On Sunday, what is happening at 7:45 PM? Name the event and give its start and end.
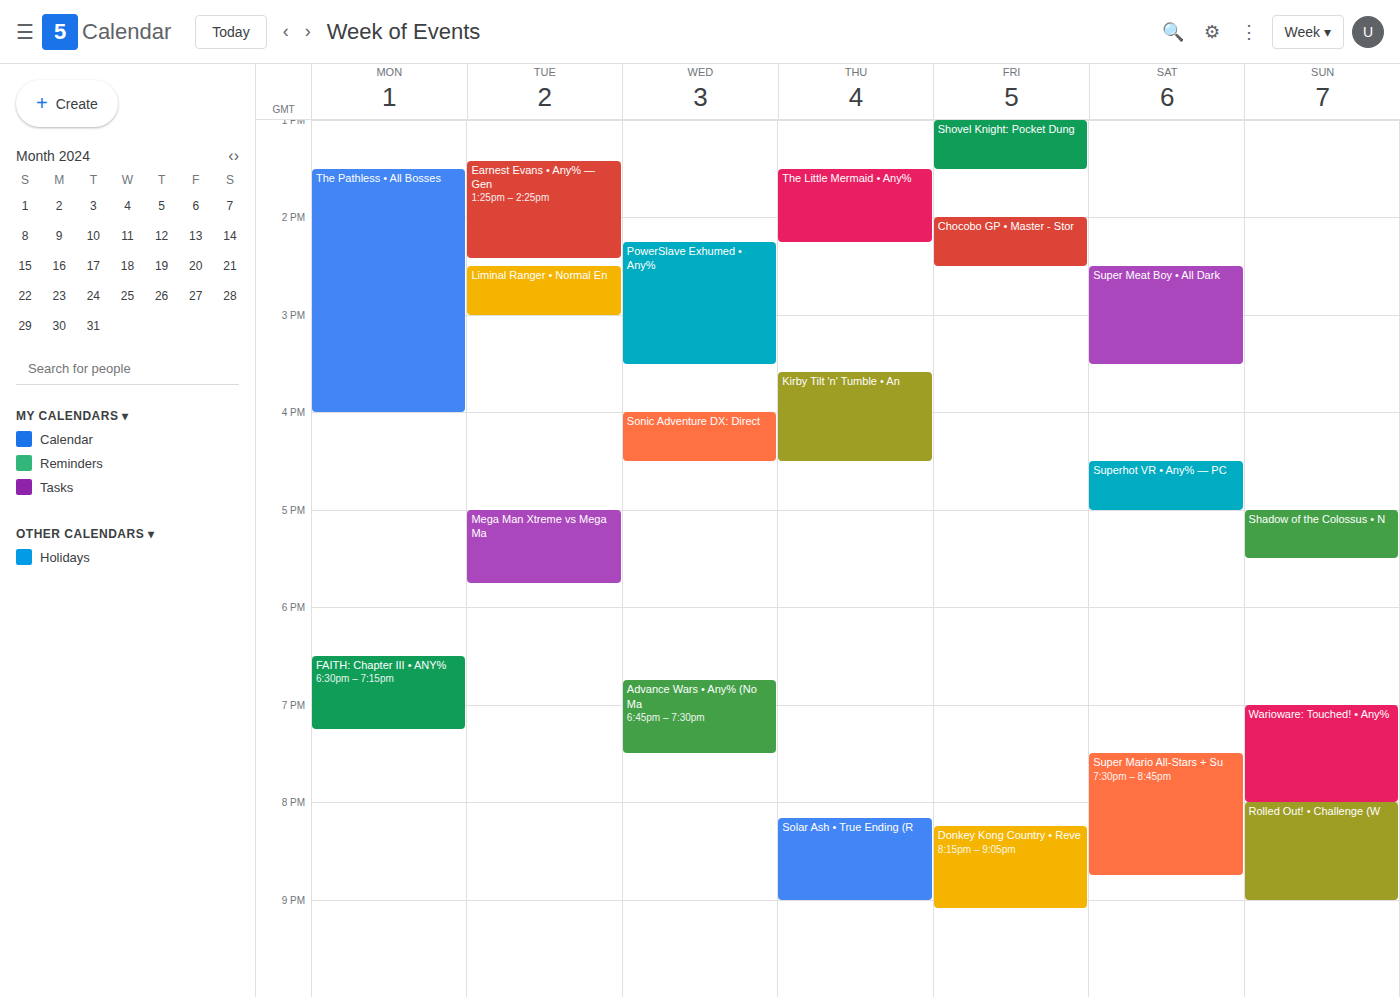
"Warioware: Touched! • Any%", 7:00 PM to 8:00 PM